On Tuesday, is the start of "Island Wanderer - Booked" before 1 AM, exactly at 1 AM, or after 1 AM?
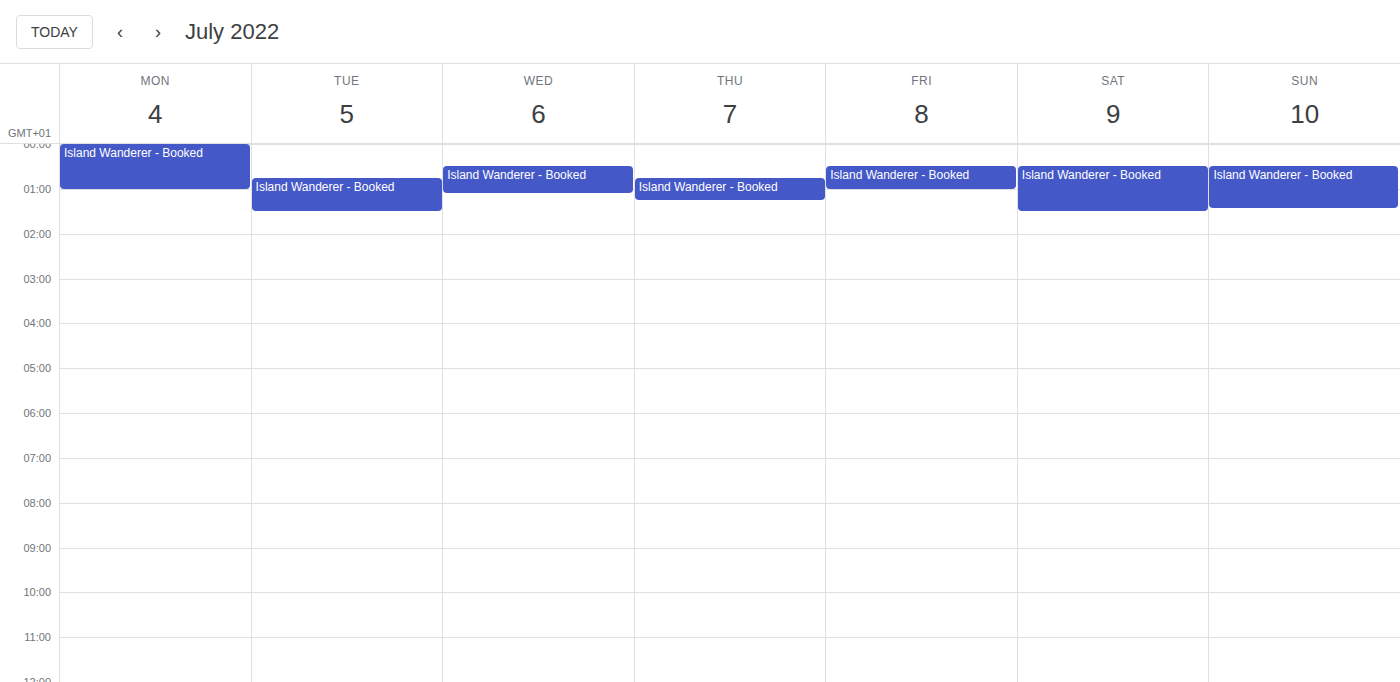
12:45 AM -- before 1 AM, 15 minutes above the 1 AM line.